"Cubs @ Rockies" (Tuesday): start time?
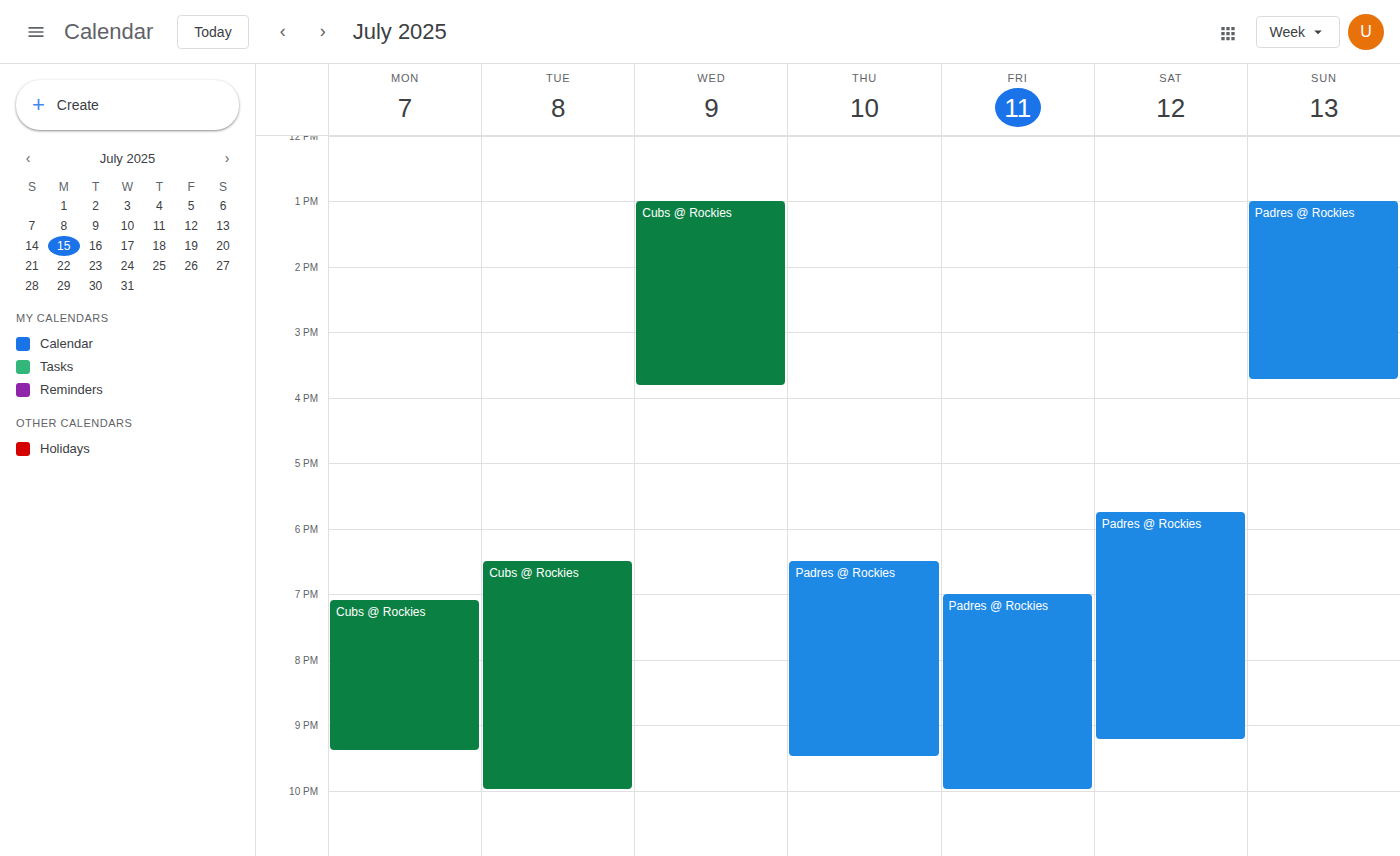
6:30 PM